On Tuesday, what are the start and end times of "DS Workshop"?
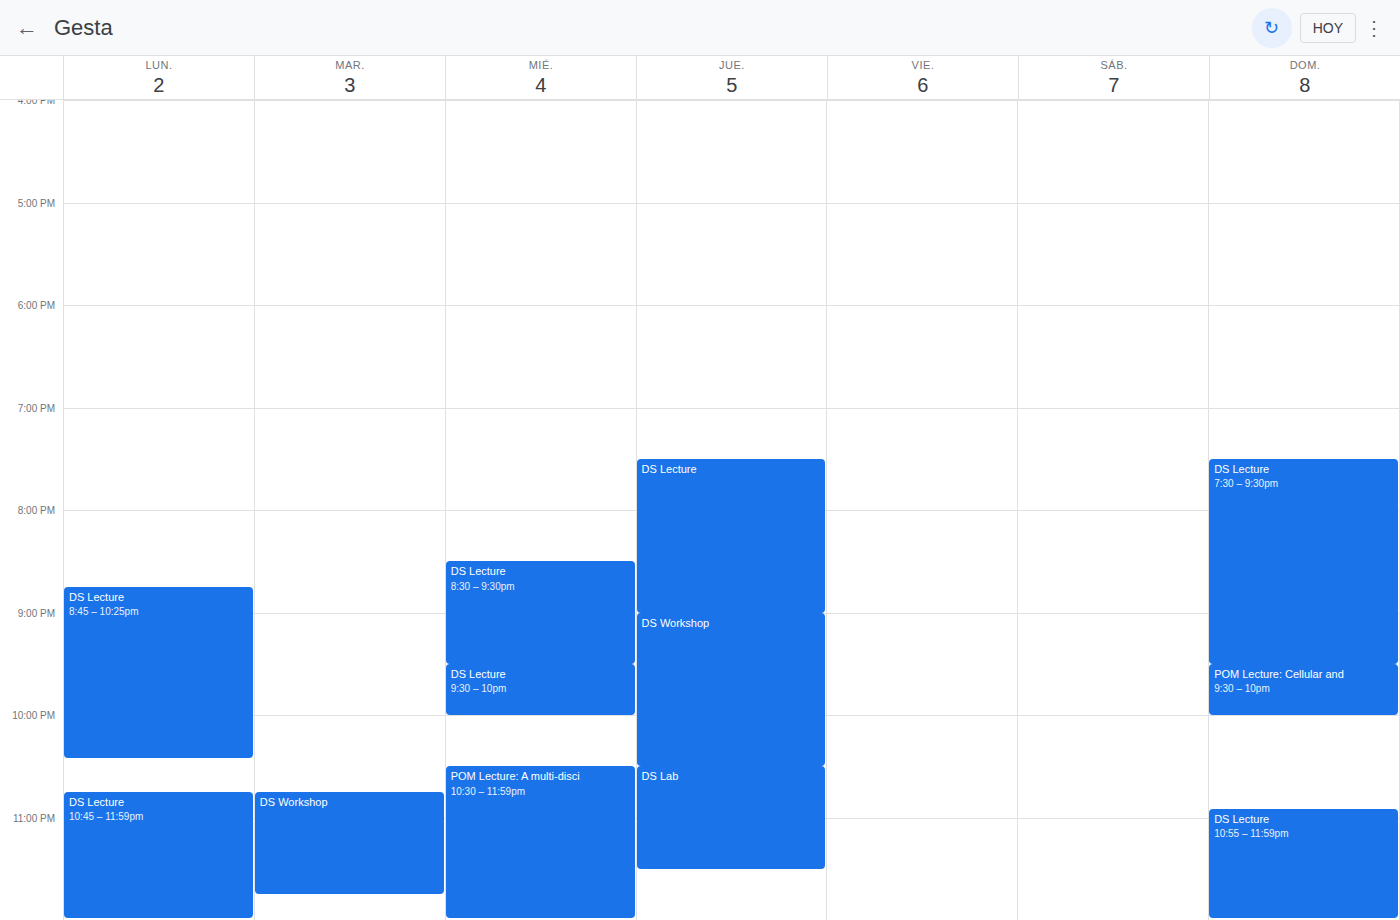
10:45 PM to 11:45 PM